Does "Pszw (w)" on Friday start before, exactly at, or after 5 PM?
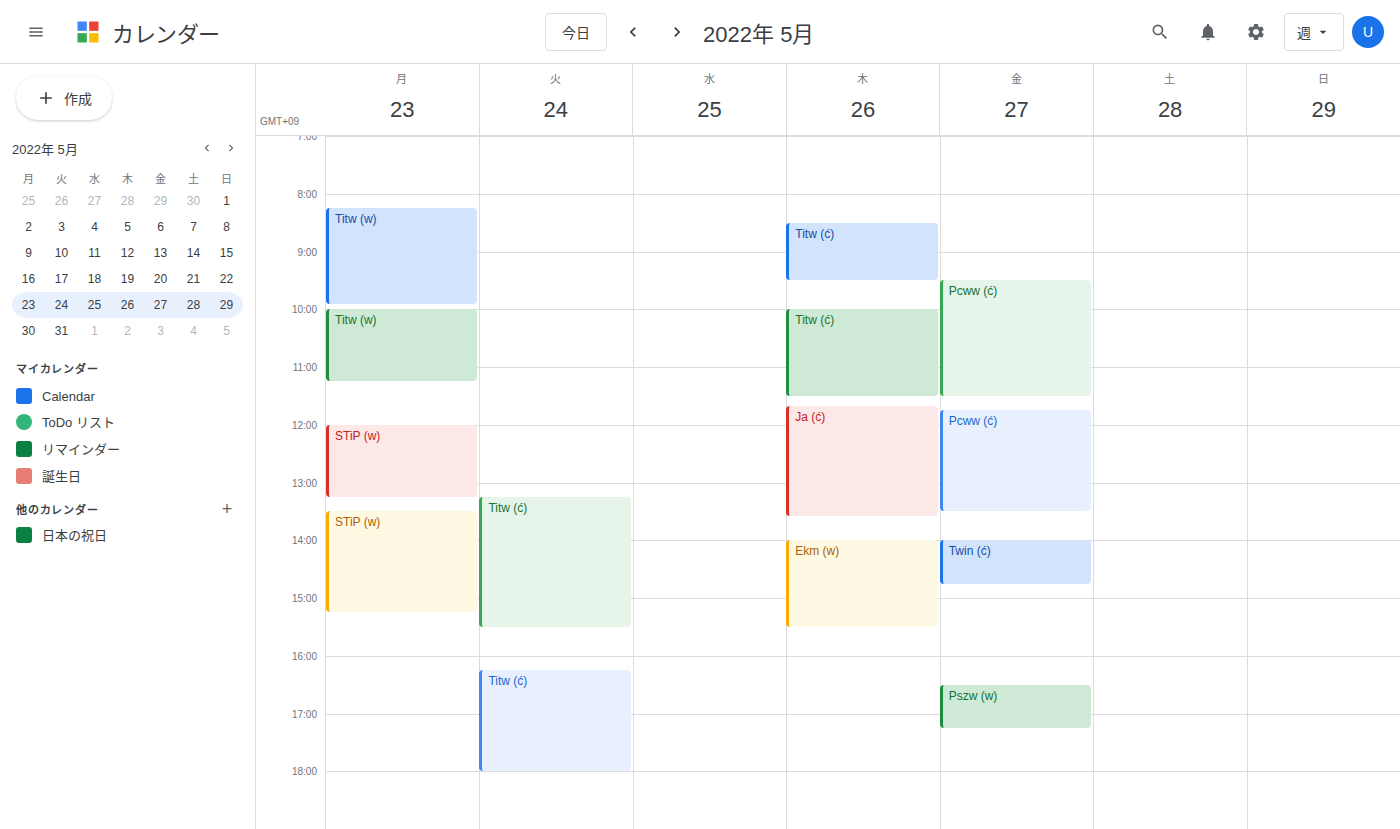
4:30 PM -- before 5 PM, 30 minutes above the 5 PM line.